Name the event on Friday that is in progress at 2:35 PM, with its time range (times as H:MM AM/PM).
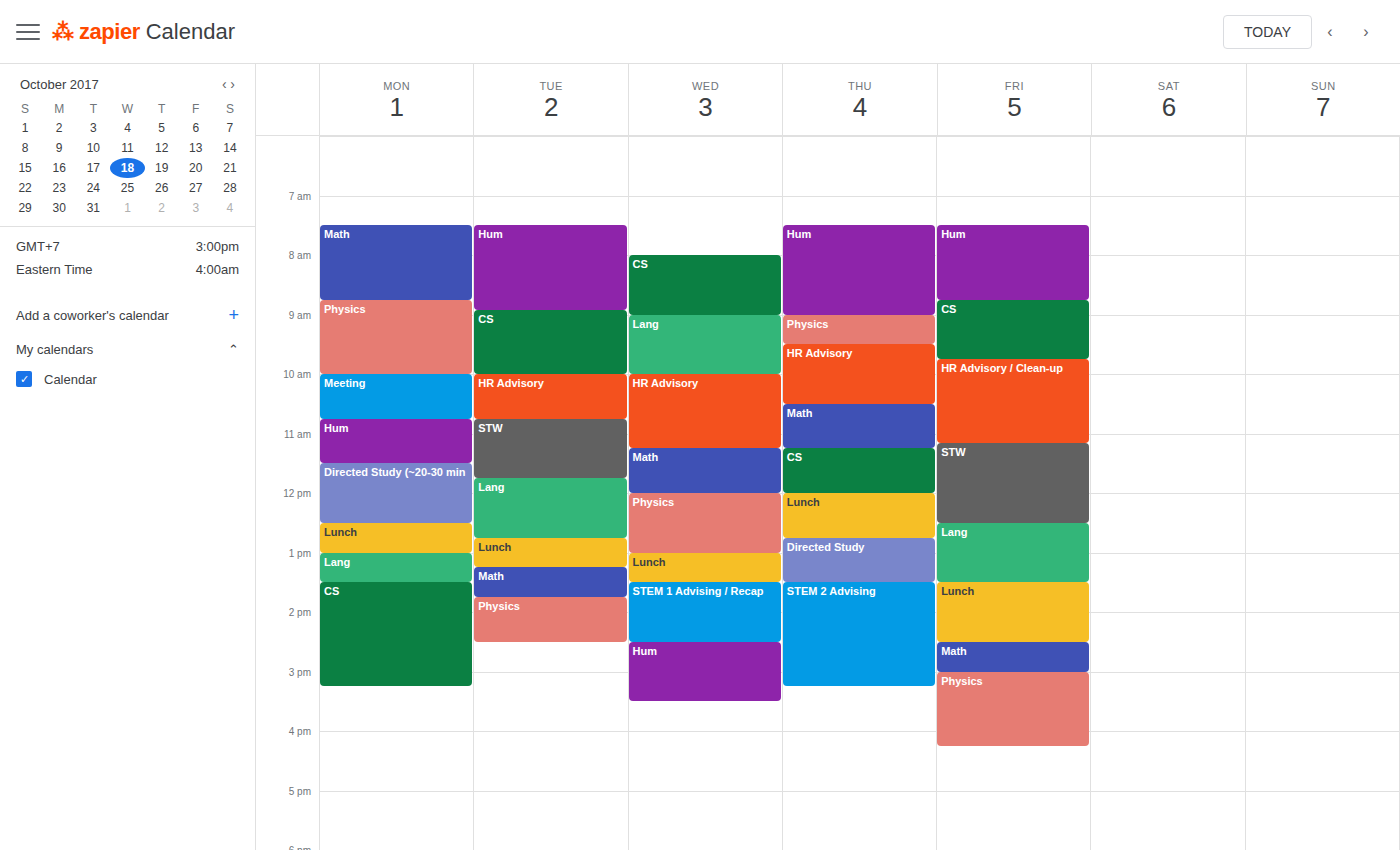
"Math", 2:30 PM to 3:00 PM